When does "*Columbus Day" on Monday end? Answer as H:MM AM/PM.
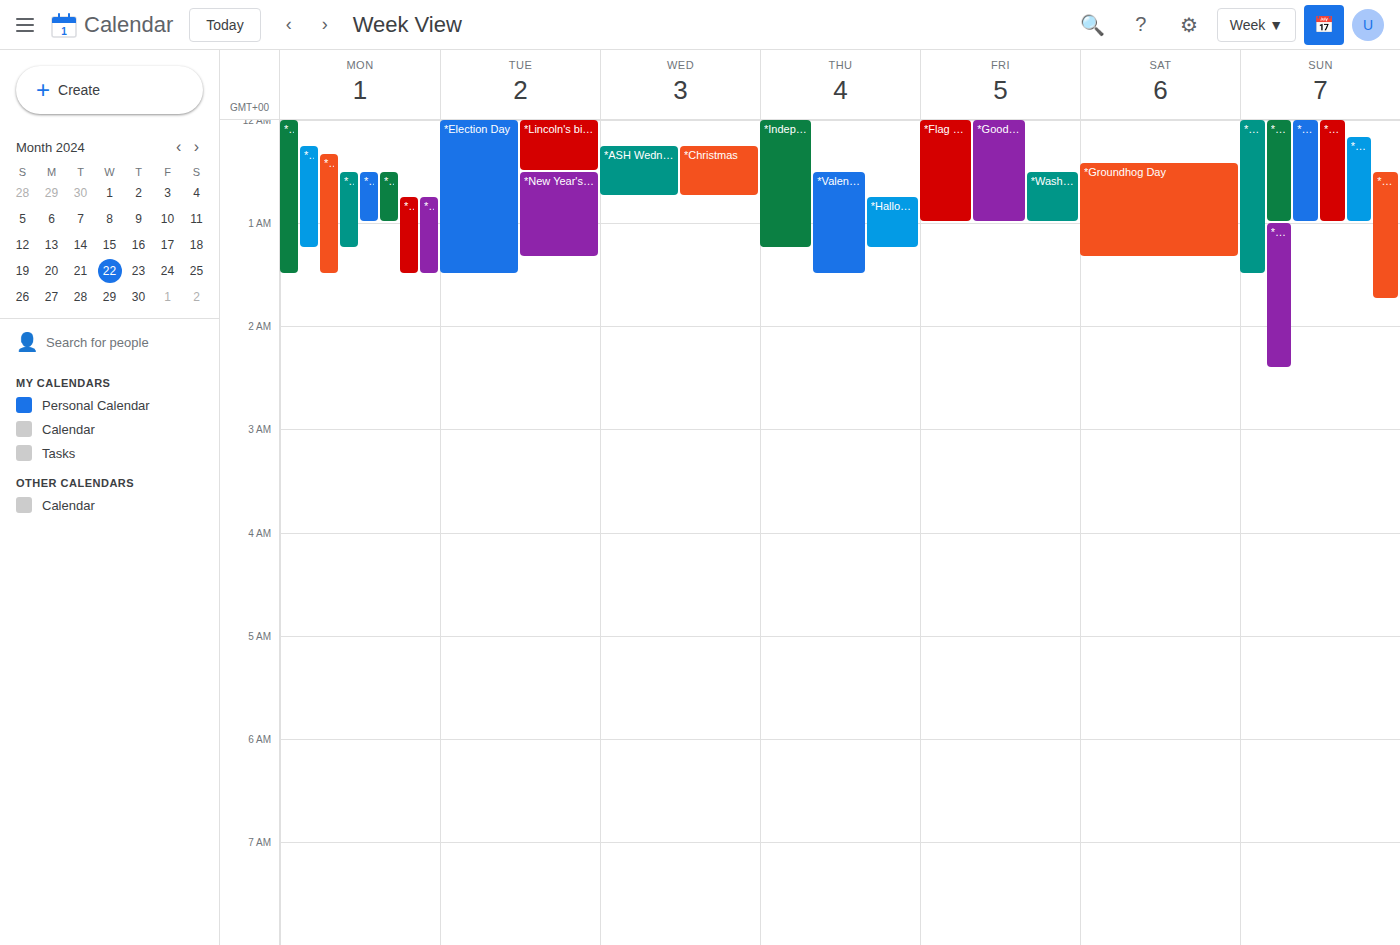
1:00 AM